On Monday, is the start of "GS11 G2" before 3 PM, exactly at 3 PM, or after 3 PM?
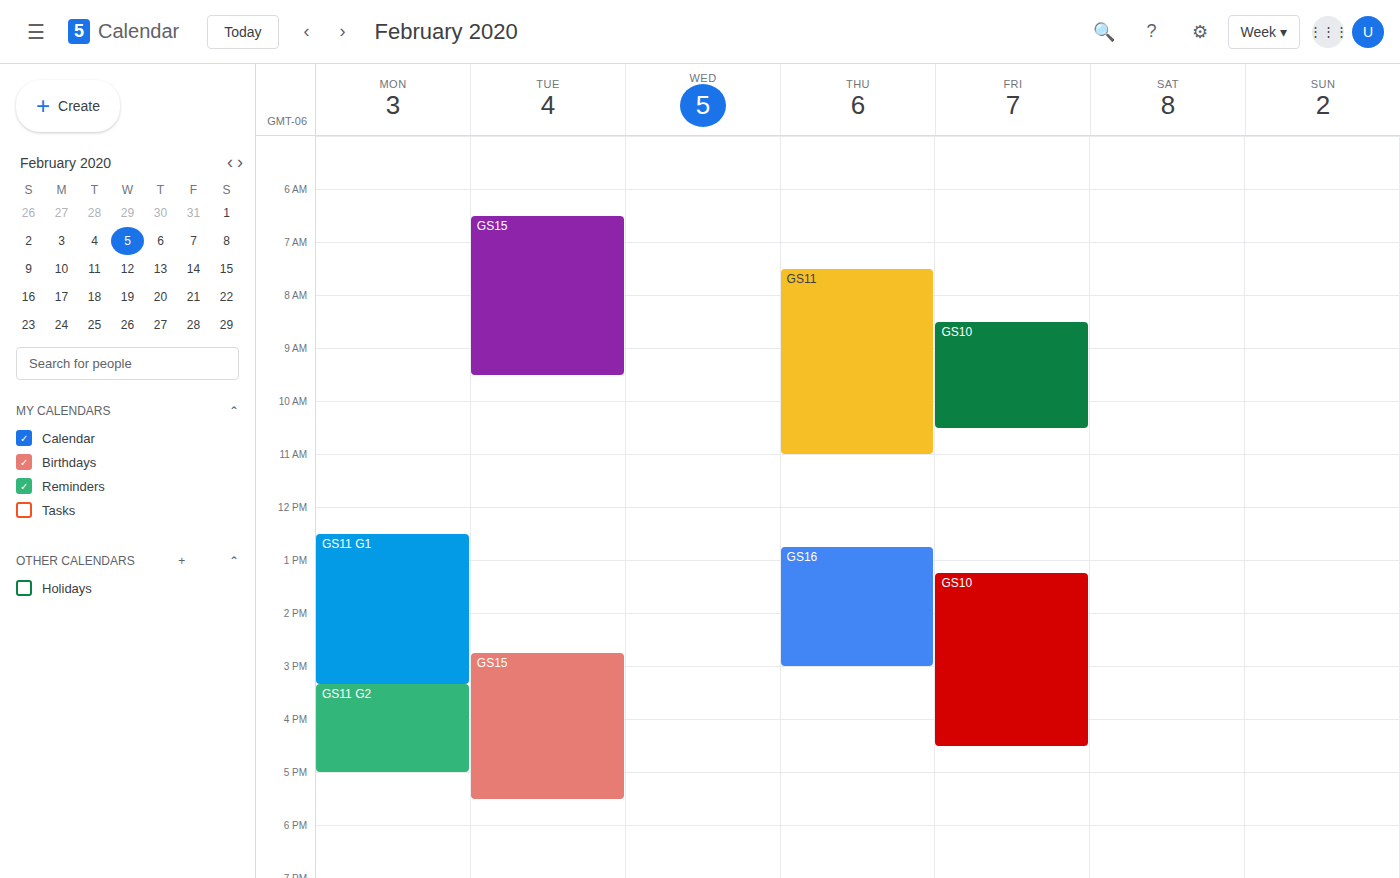
3:20 PM -- after 3 PM, 20 minutes below the 3 PM line.